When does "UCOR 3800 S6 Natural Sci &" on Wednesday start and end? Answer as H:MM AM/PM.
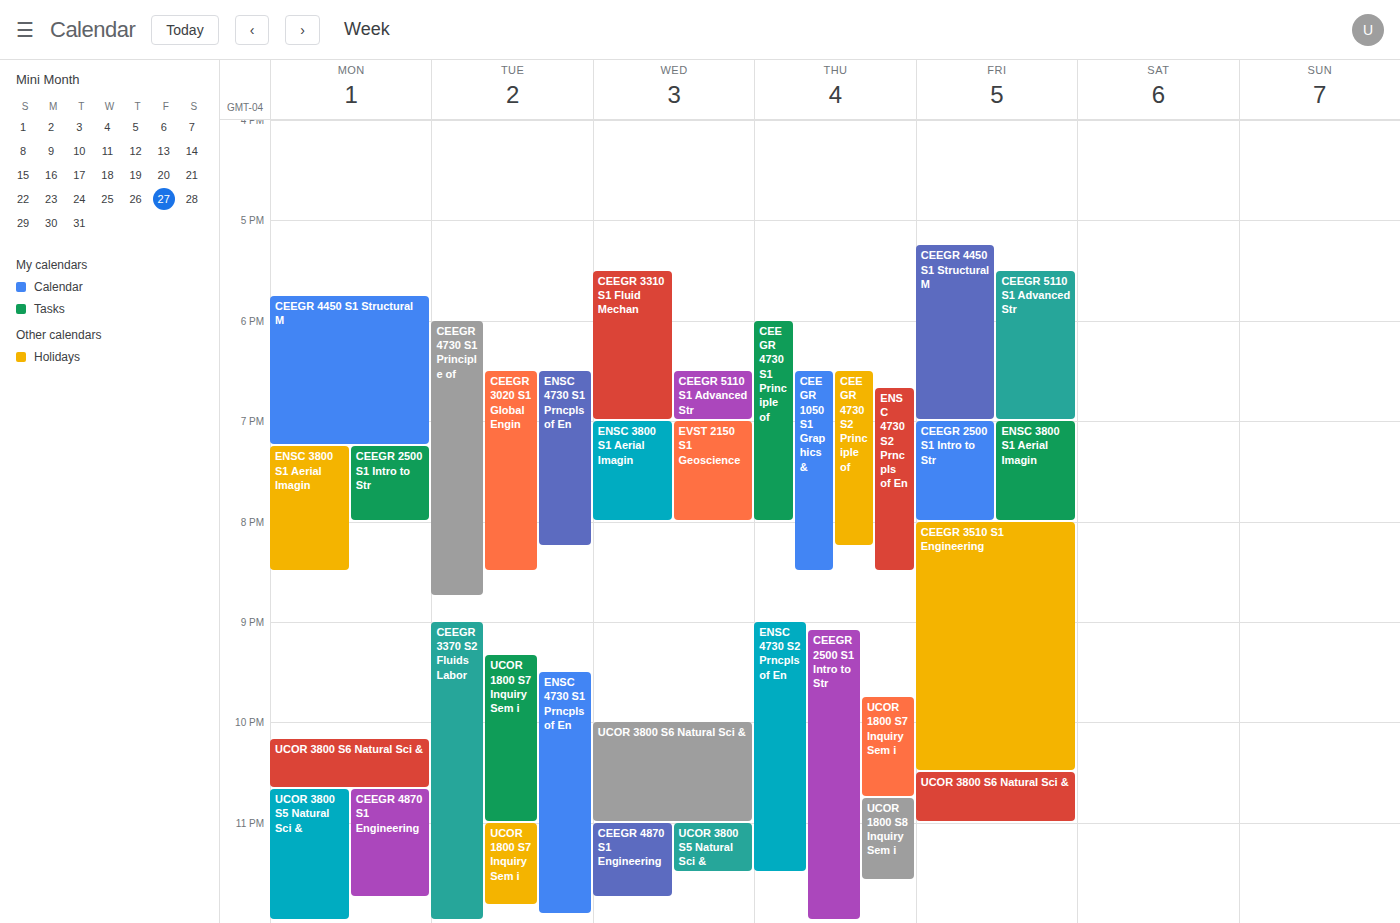
10:00 PM to 11:00 PM